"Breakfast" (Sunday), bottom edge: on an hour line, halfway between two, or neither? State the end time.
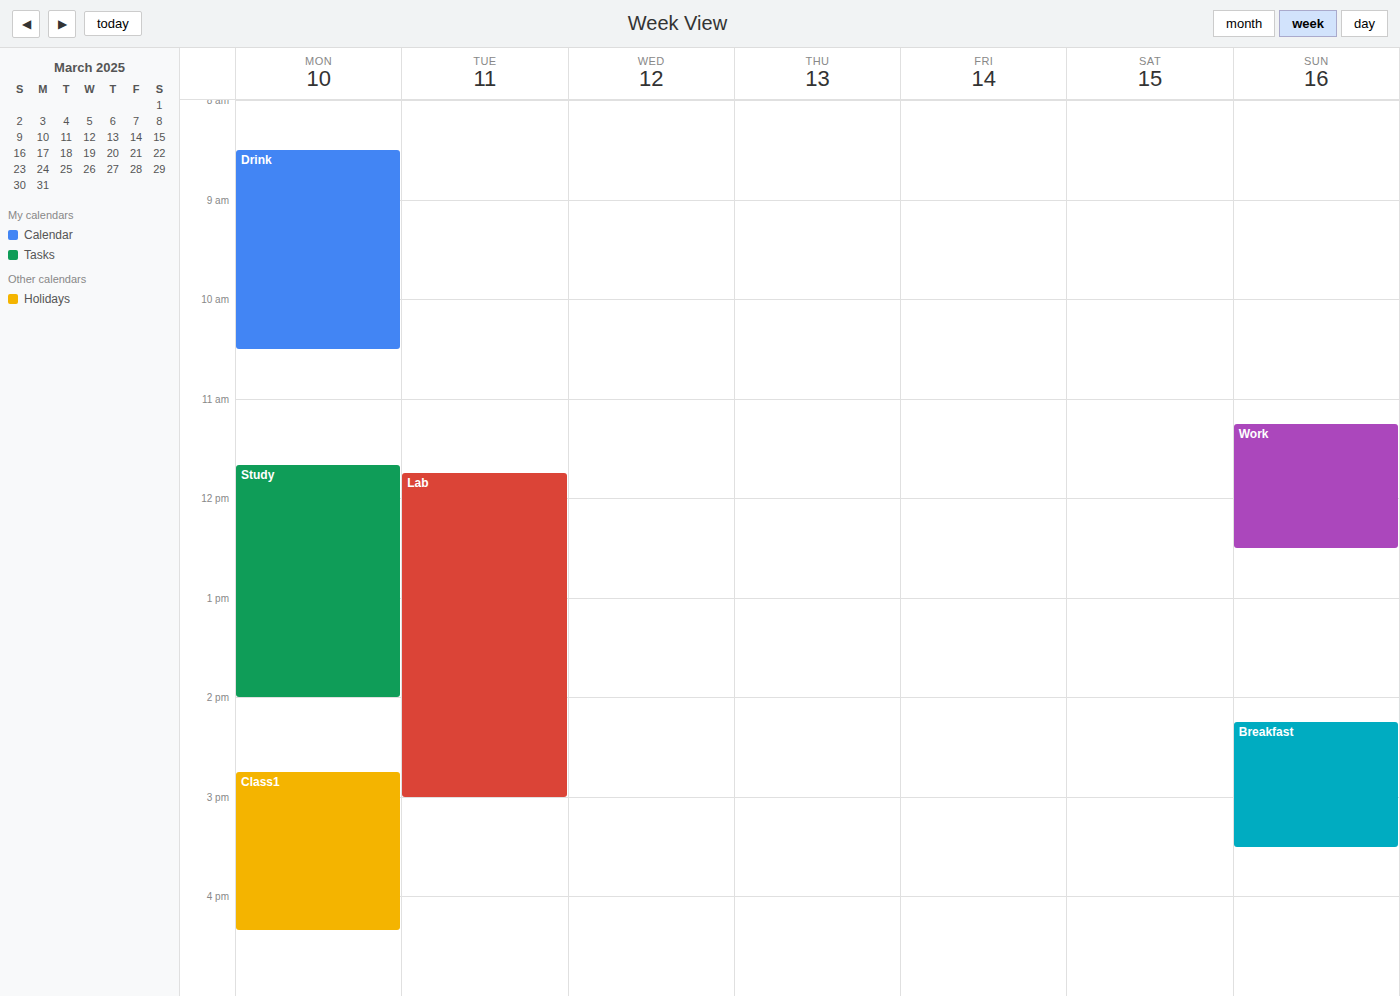
3:30 PM -- halfway between the 3 PM and 4 PM lines.